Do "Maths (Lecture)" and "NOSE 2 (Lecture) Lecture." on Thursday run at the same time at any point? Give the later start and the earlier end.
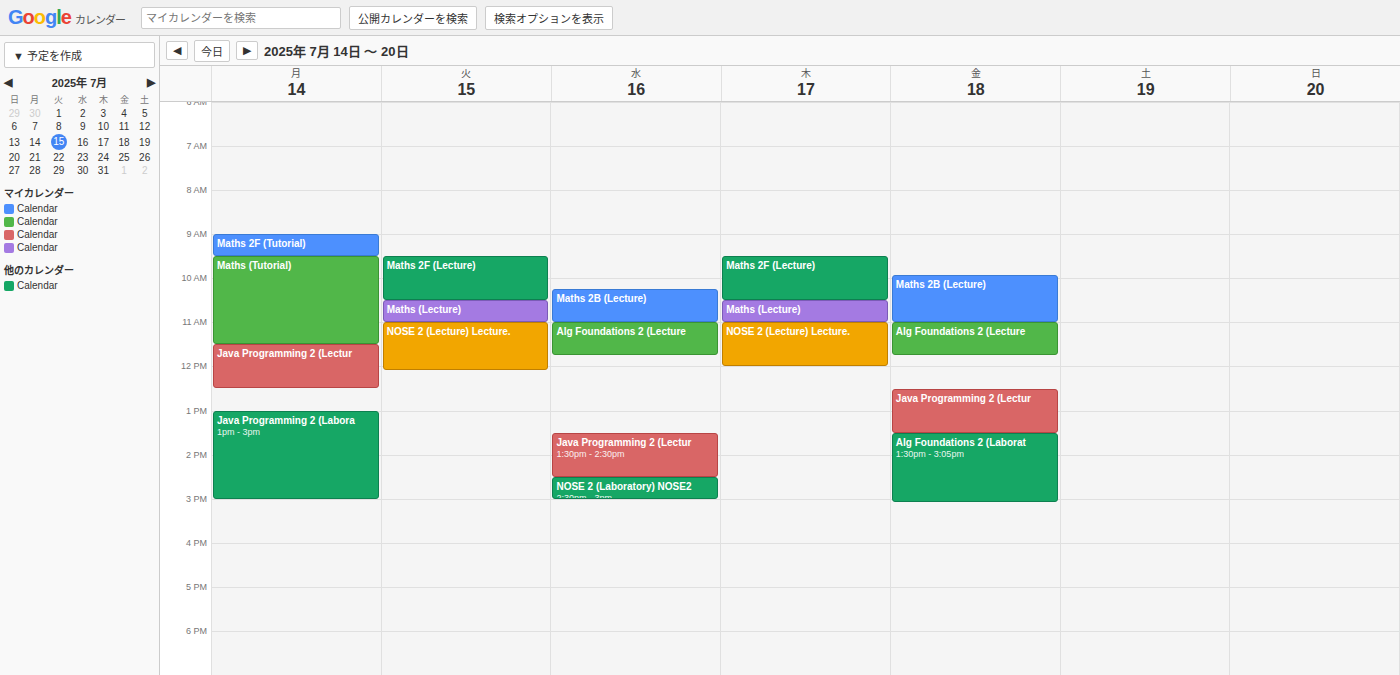
"Maths (Lecture)" ends at 11:00 AM, exactly when "NOSE 2 (Lecture) Lecture." starts -- they touch but do not overlap.